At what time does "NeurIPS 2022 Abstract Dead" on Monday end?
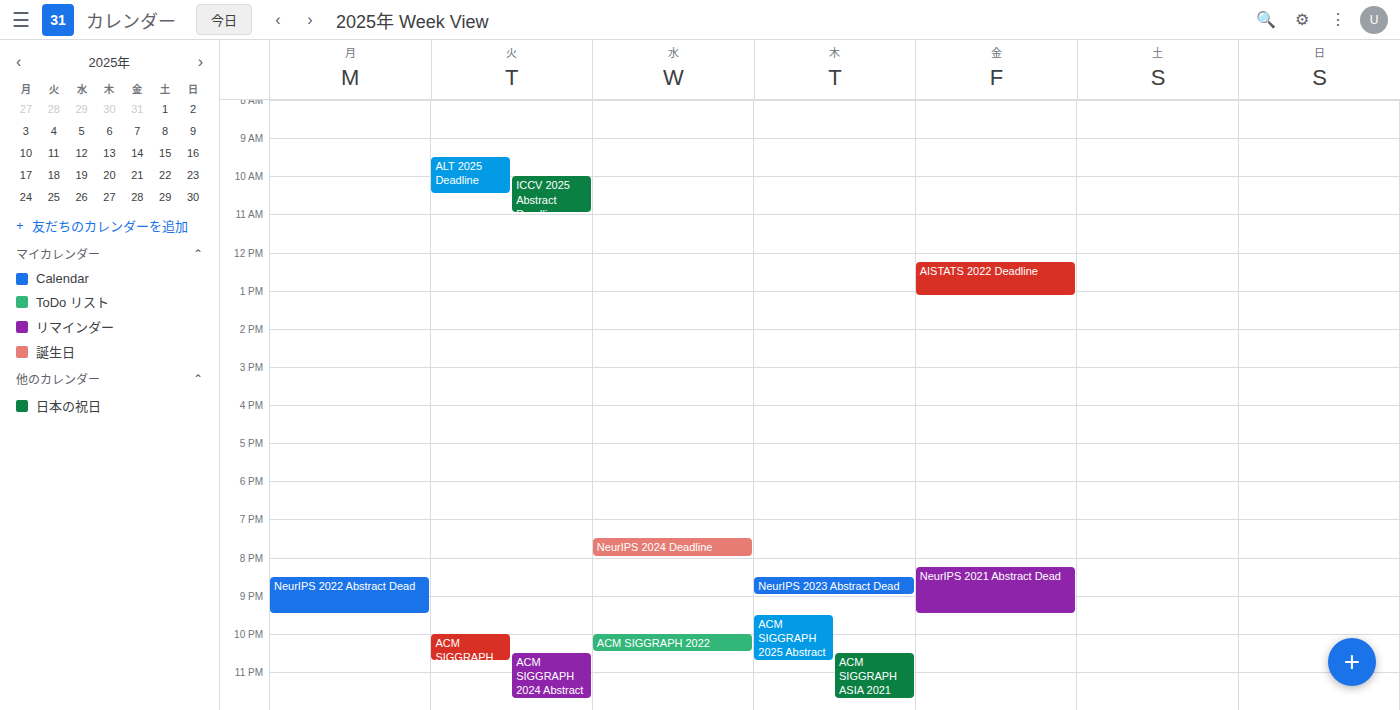
21:30